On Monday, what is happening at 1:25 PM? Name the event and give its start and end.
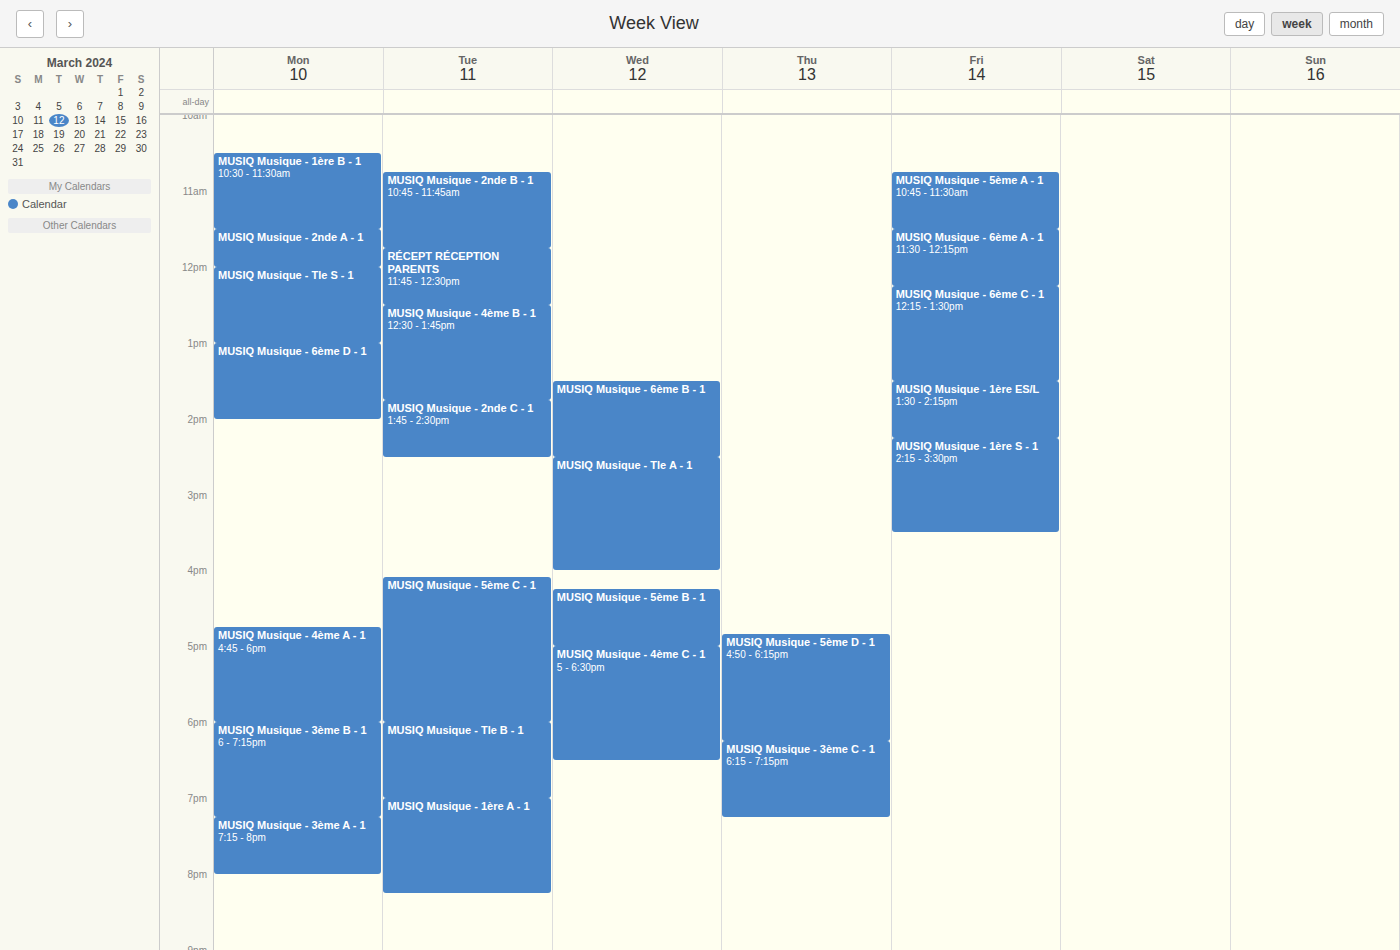
"MUSIQ Musique - 6ème D - 1", 1:00 PM to 2:00 PM